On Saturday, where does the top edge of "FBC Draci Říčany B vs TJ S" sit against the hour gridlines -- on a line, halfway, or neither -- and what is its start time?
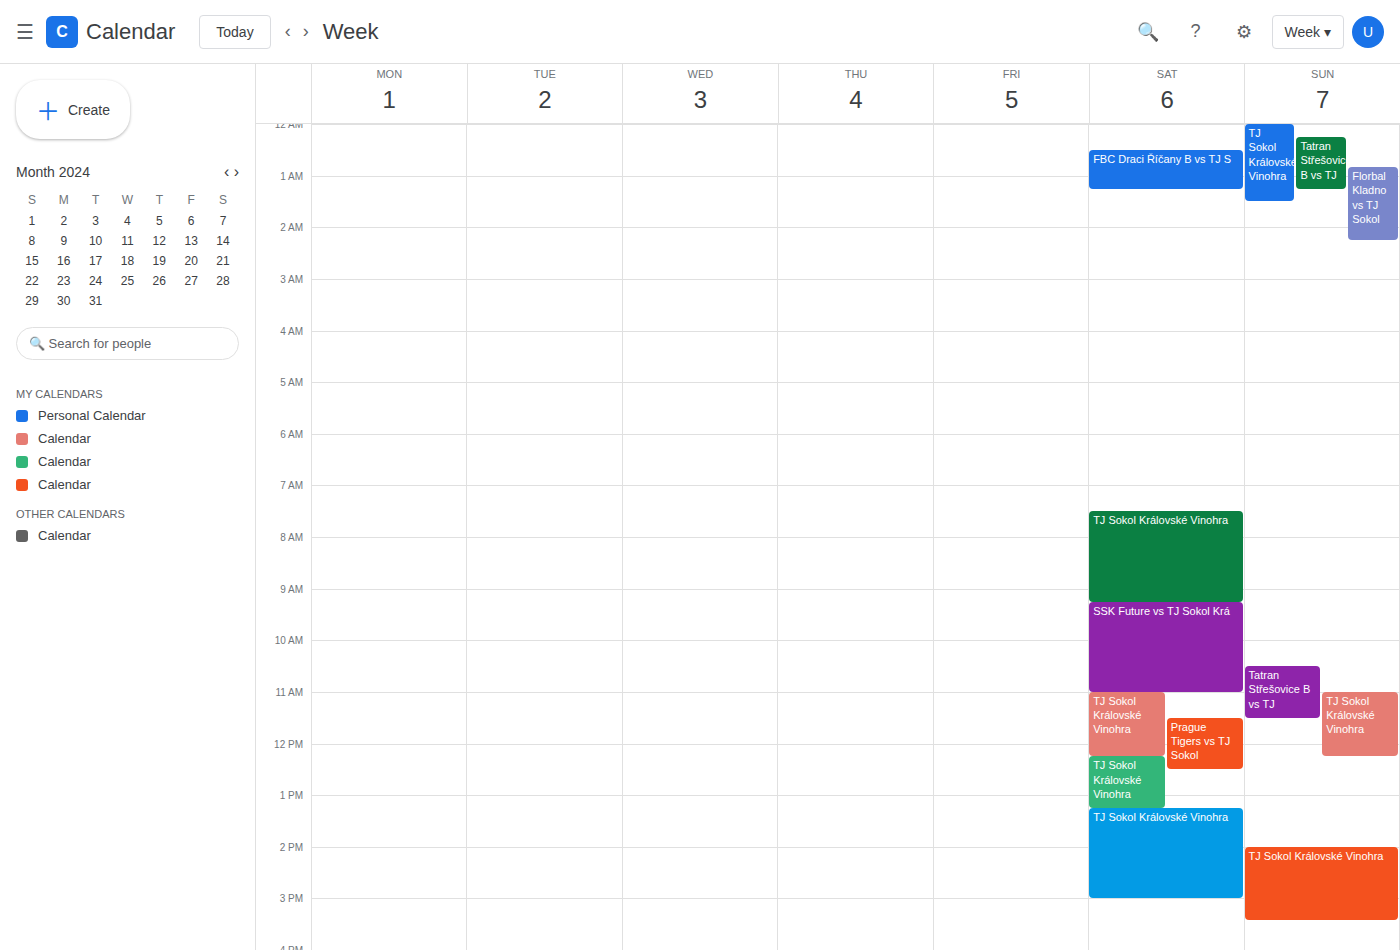
12:30 AM -- halfway between the 12 AM and 1 AM lines.